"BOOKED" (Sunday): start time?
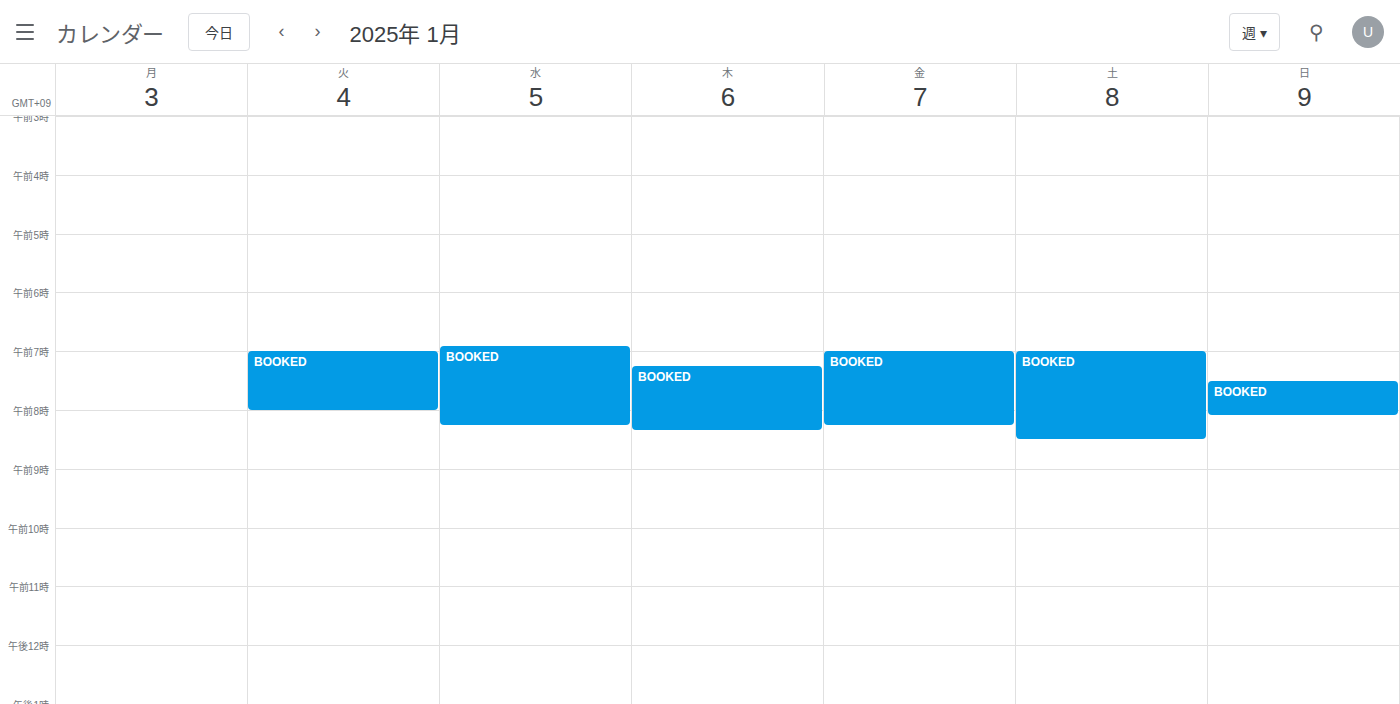
07:30